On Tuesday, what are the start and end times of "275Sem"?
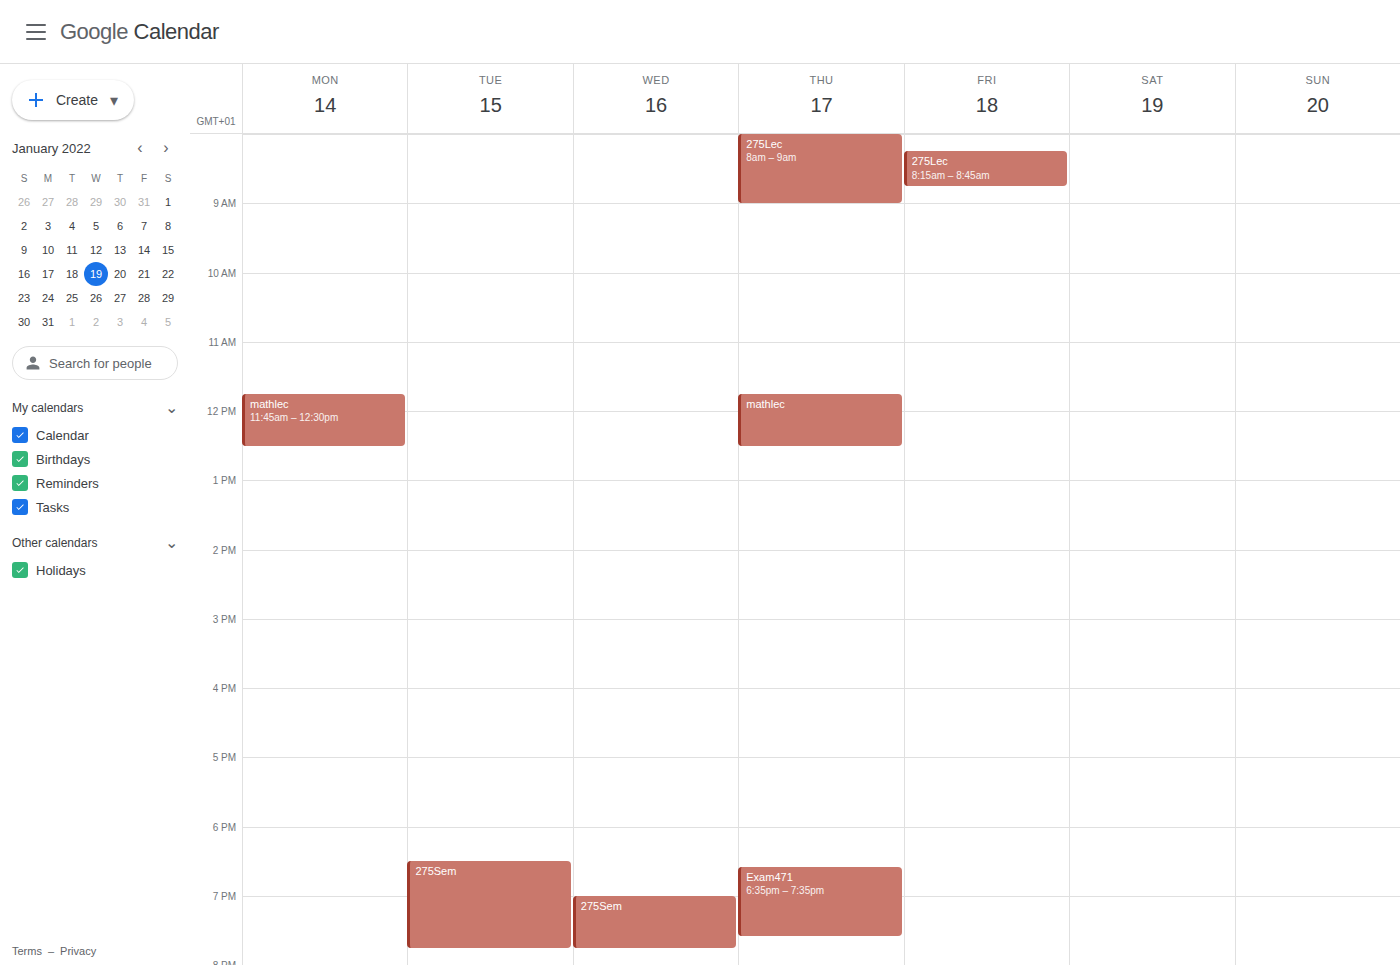
6:30 PM to 7:45 PM